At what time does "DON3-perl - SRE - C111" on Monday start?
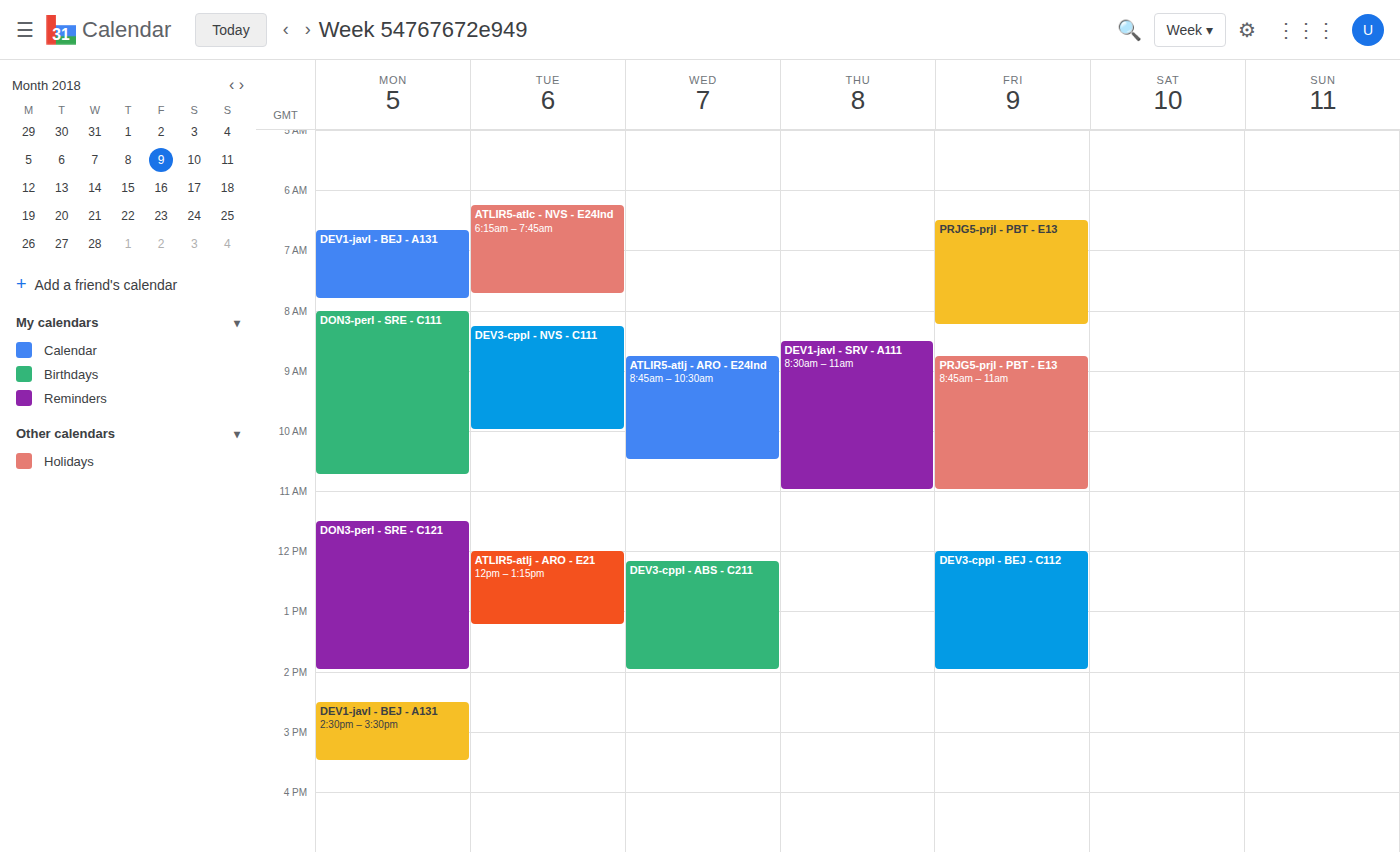
8:00 AM